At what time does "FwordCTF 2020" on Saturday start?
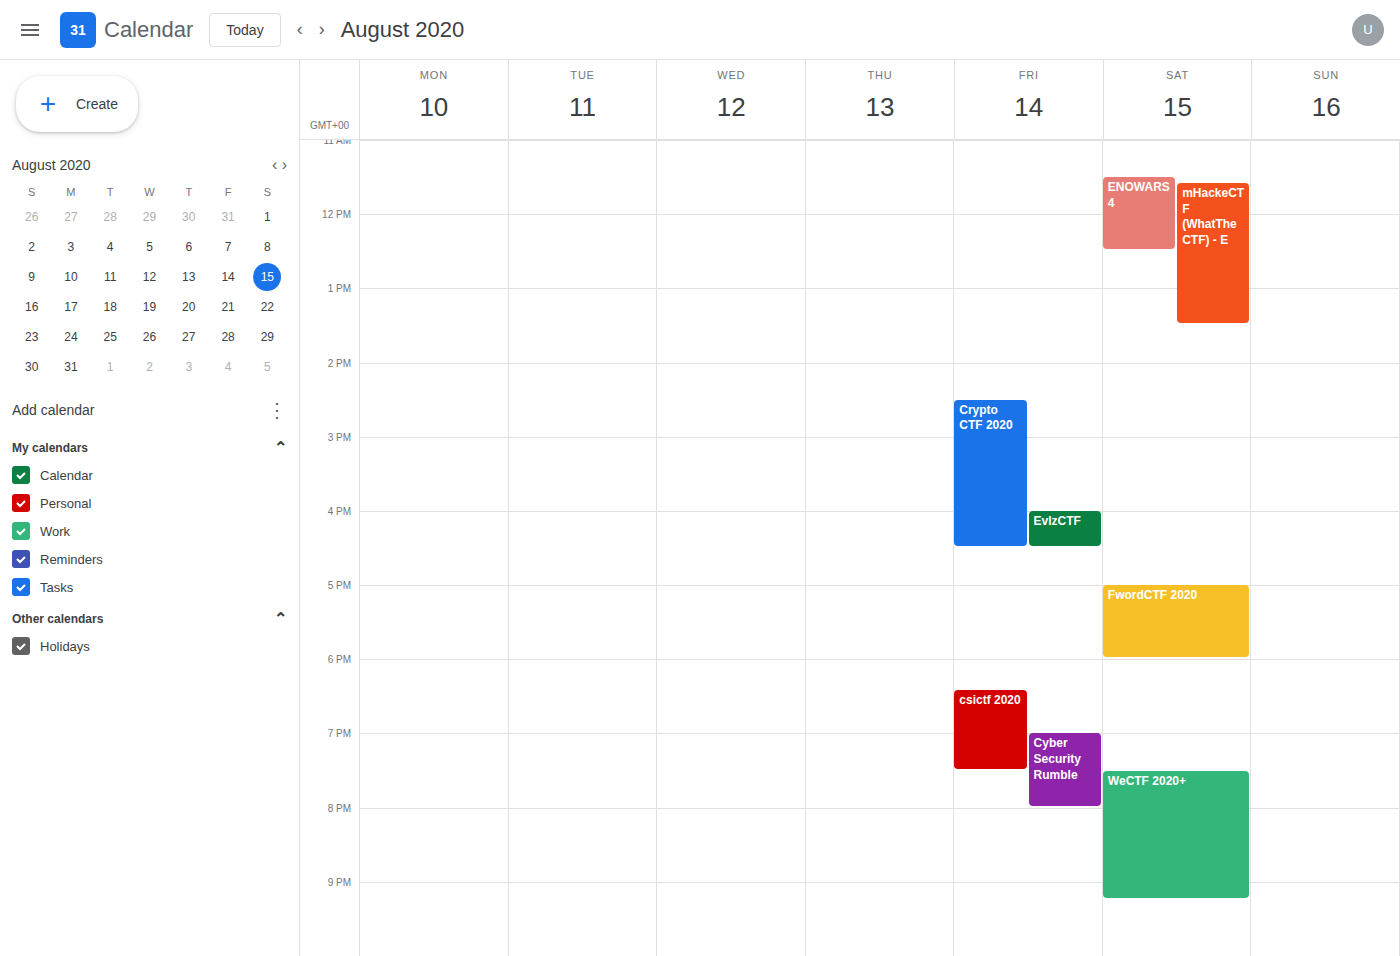
5:00 PM